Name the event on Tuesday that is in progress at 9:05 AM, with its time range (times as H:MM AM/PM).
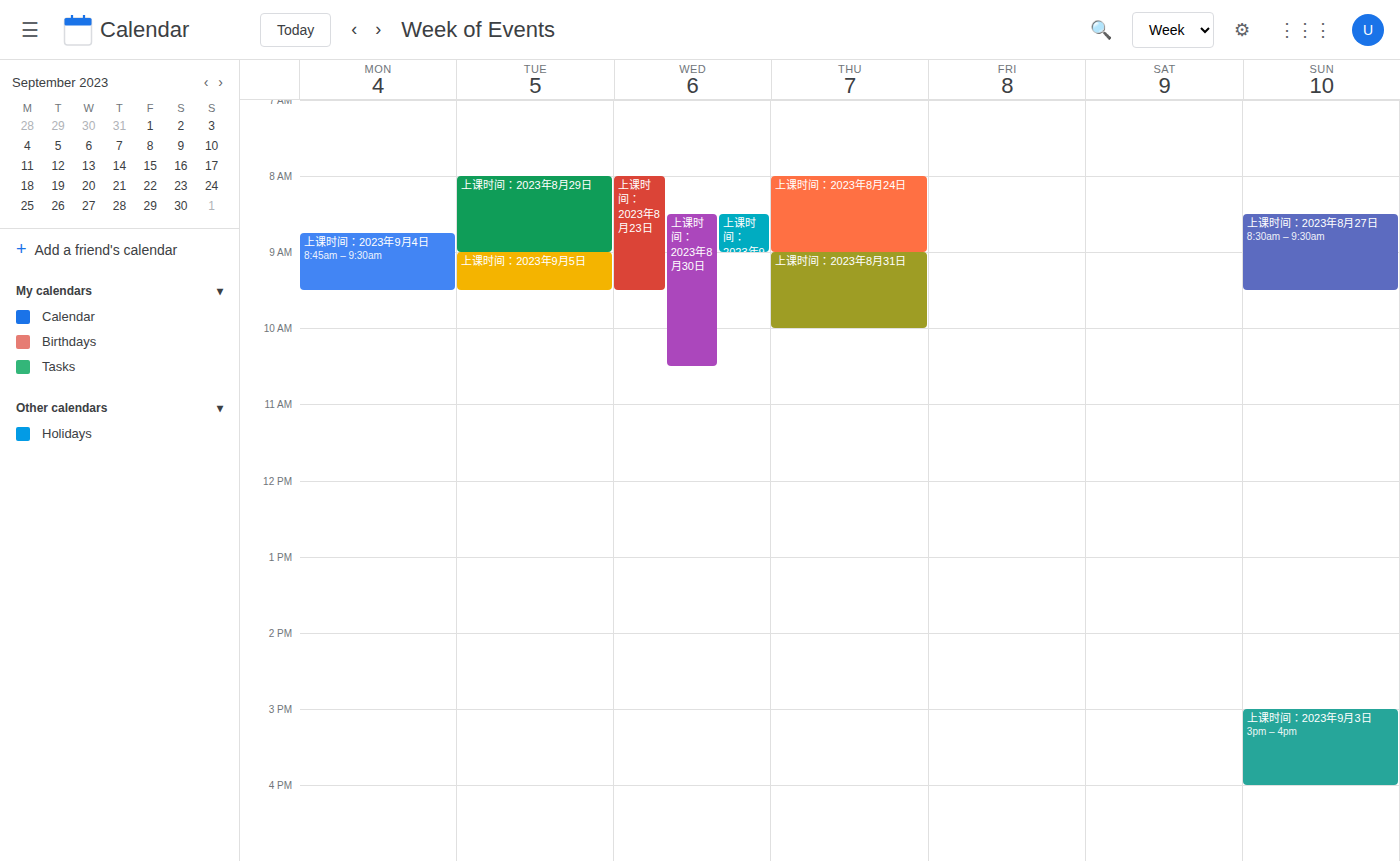
"上课时间：2023年9月5日", 9:00 AM to 9:30 AM